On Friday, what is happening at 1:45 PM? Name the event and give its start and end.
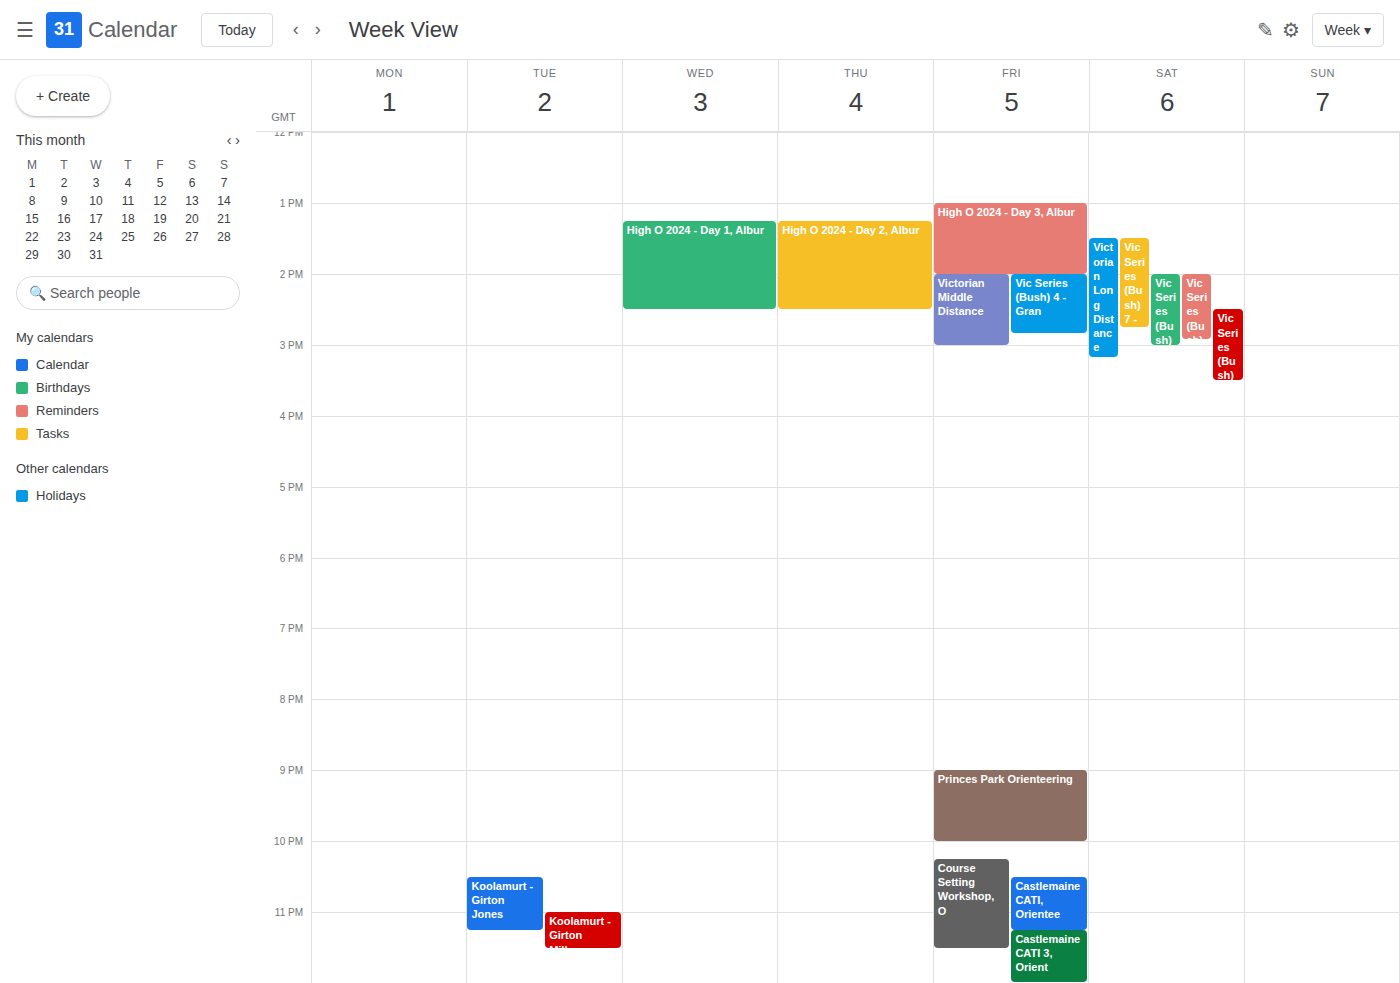
"High O 2024 - Day 3, Albur", 1:00 PM to 2:00 PM